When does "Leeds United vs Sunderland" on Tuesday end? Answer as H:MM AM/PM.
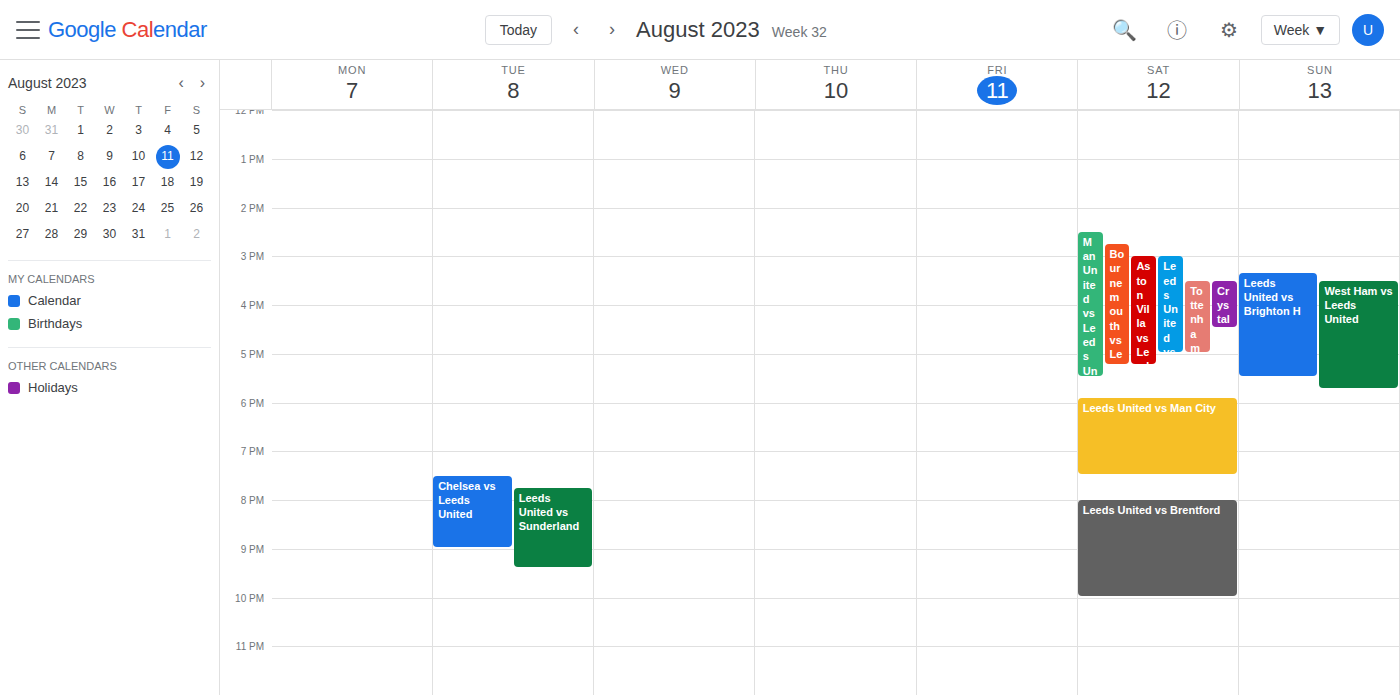
9:25 PM